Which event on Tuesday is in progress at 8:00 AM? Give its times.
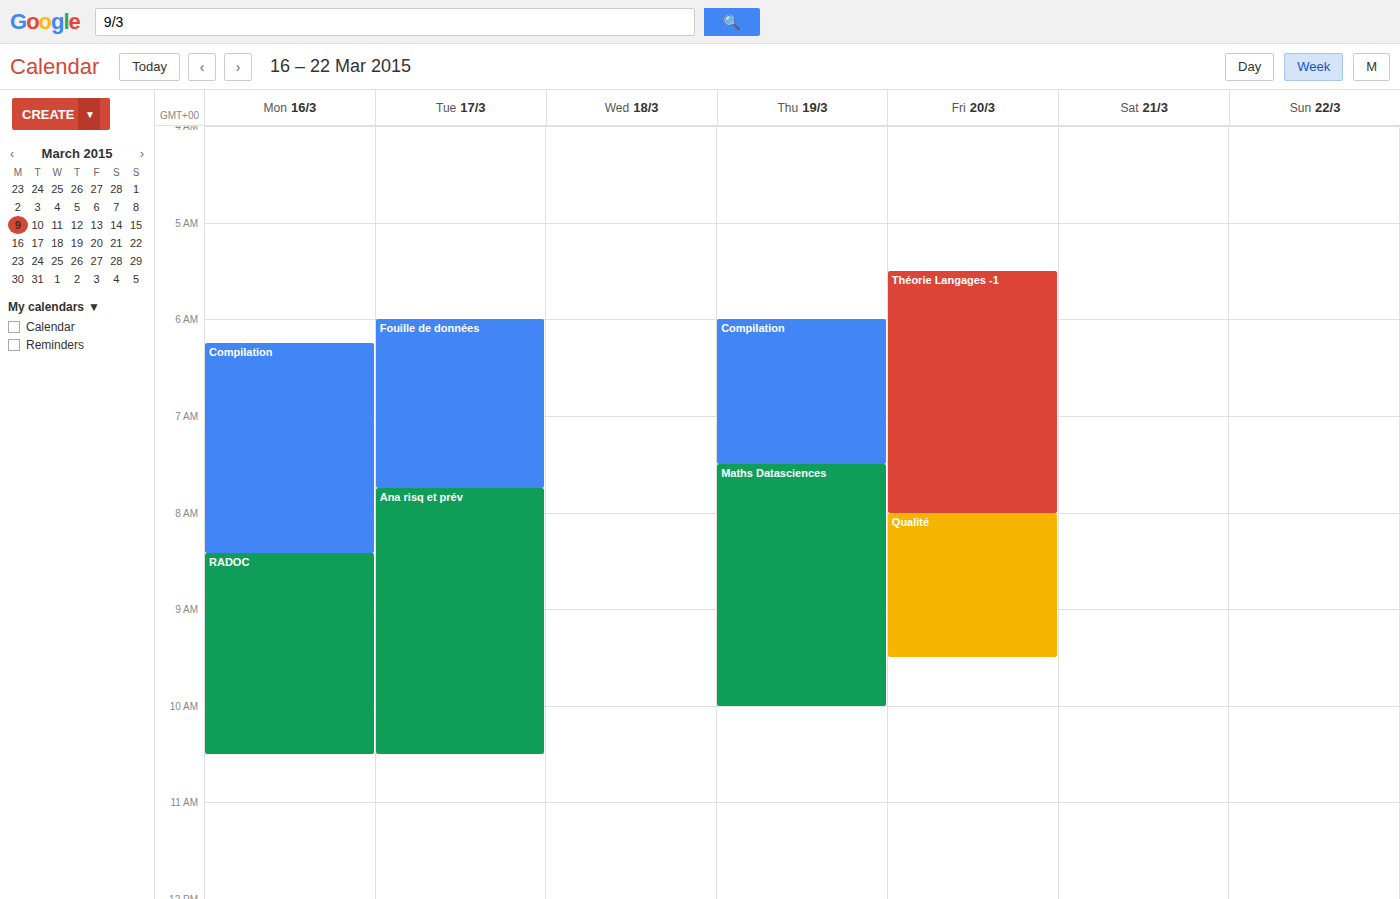
"Ana risq et prév", 7:45 AM to 10:30 AM